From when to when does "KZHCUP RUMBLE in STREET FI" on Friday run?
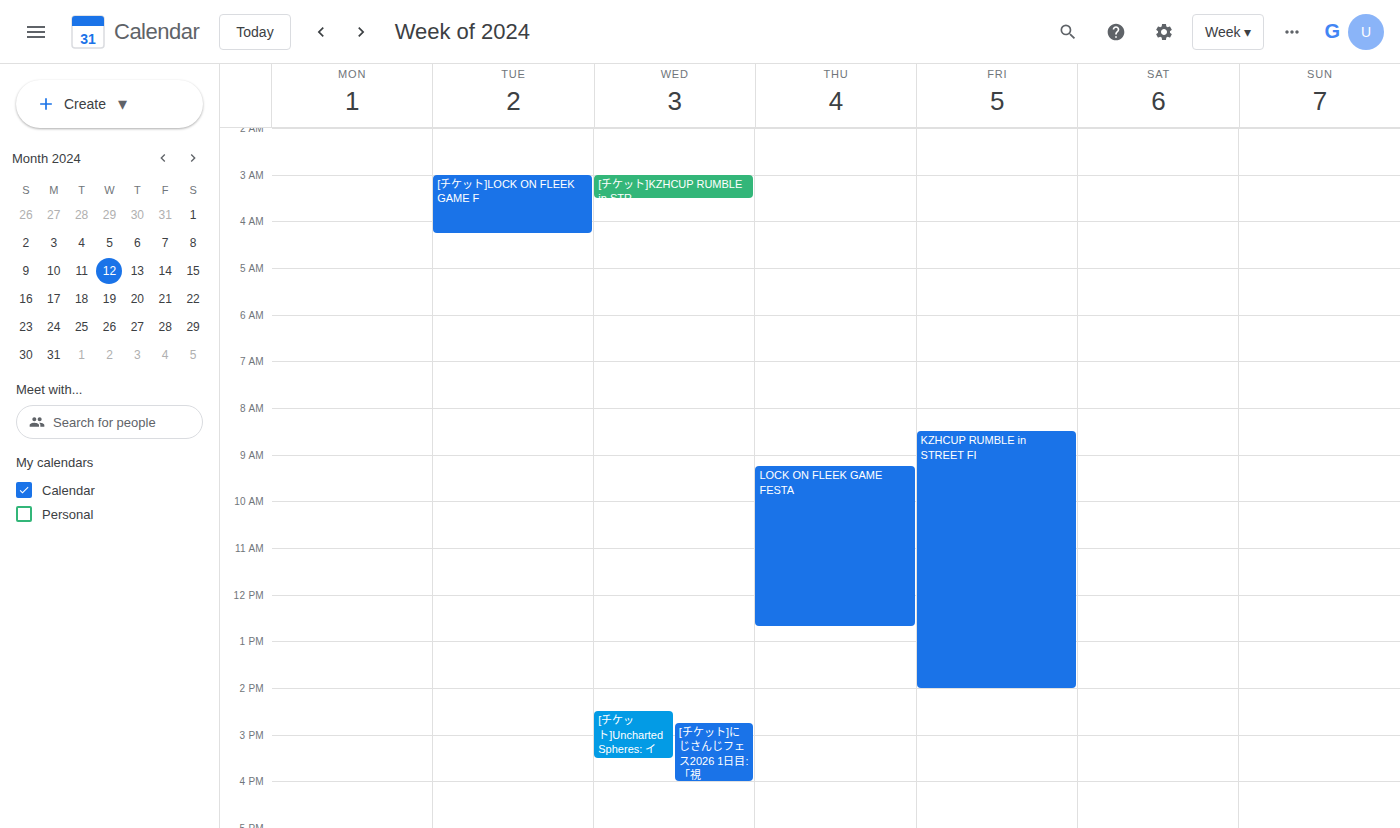
8:30 AM to 2:00 PM